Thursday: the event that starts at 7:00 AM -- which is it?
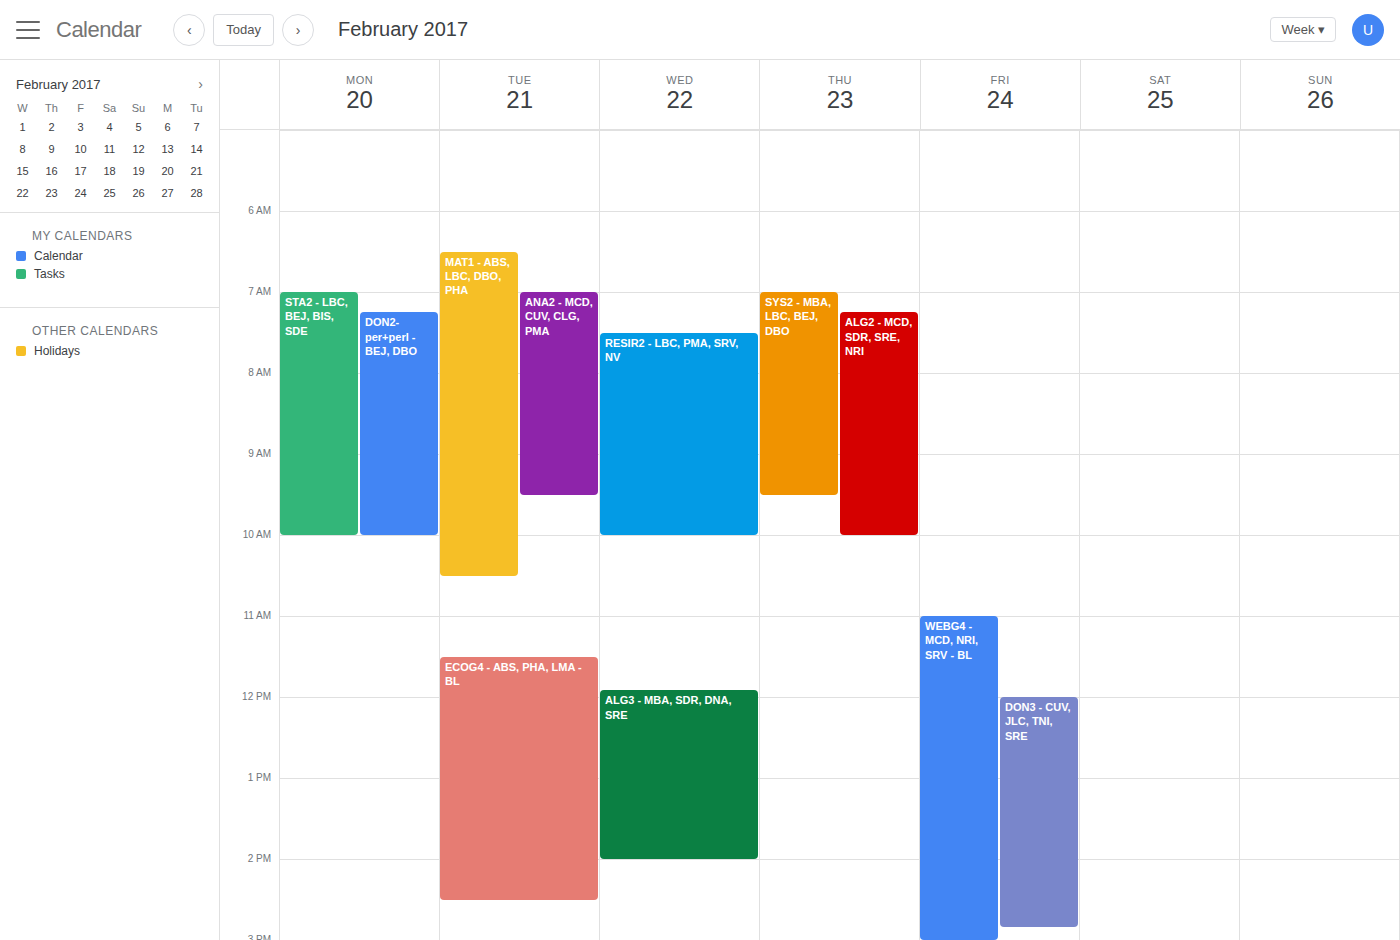
"SYS2 - MBA, LBC, BEJ, DBO"